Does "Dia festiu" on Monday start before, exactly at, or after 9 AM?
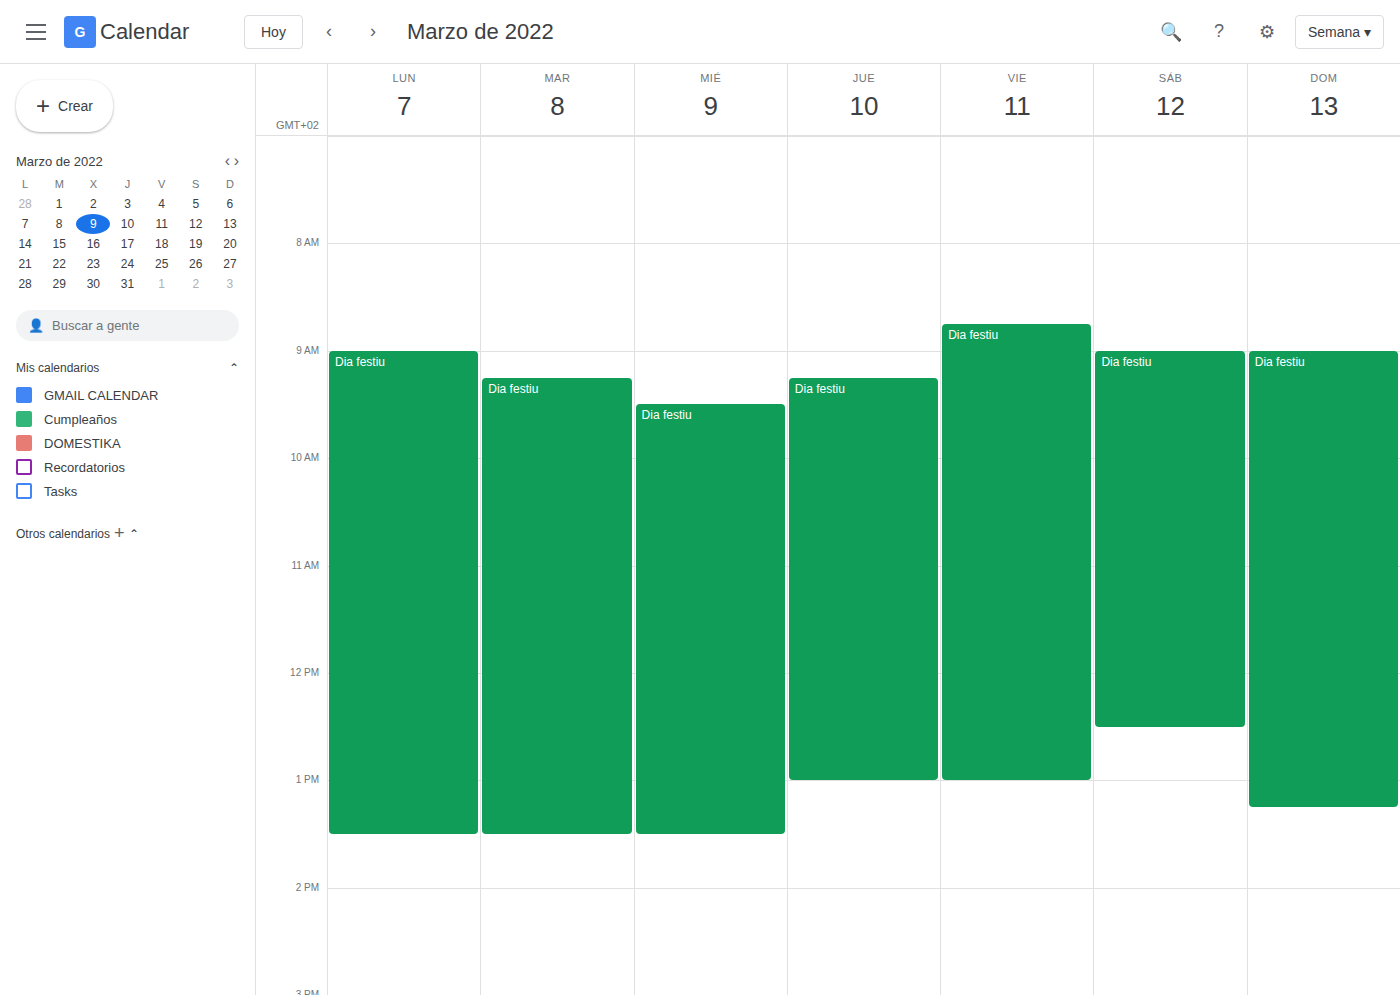
9:00 AM -- exactly at 9 AM, on the 9 AM line.